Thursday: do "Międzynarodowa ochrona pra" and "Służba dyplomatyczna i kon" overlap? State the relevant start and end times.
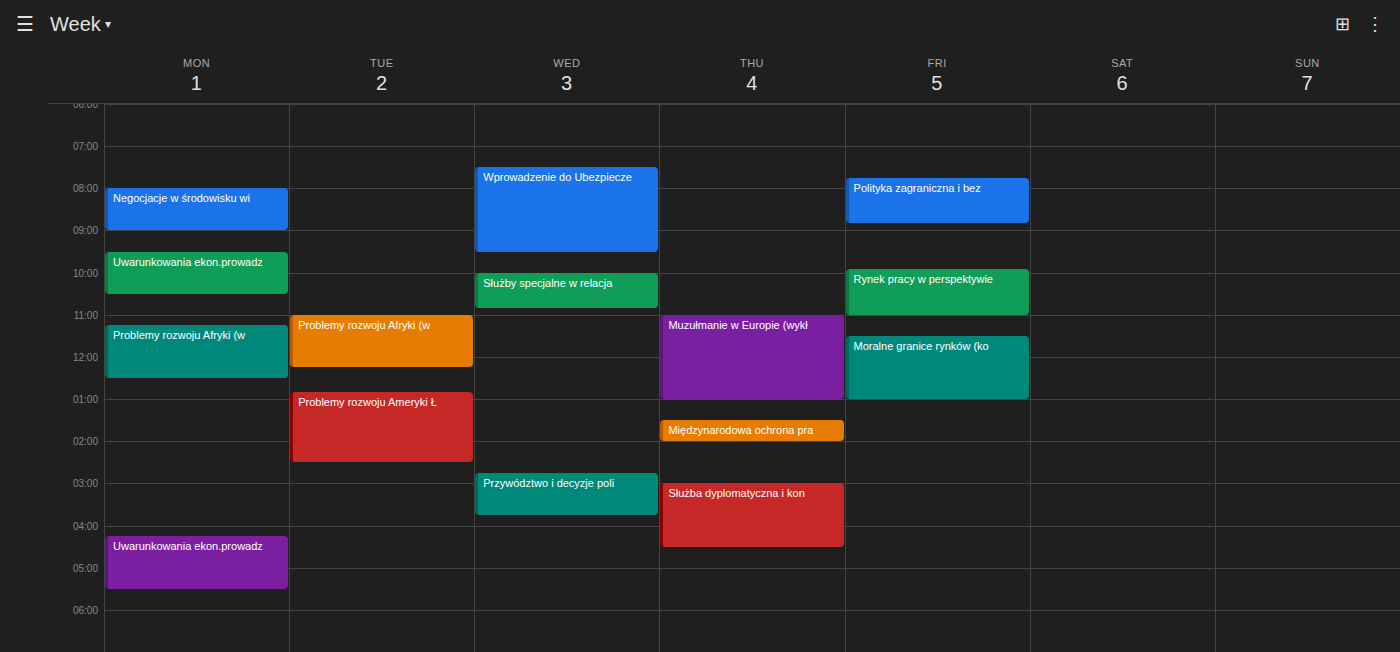
"Międzynarodowa ochrona pra" ends at 2:00 PM and "Służba dyplomatyczna i kon" starts at 3:00 PM -- no overlap.